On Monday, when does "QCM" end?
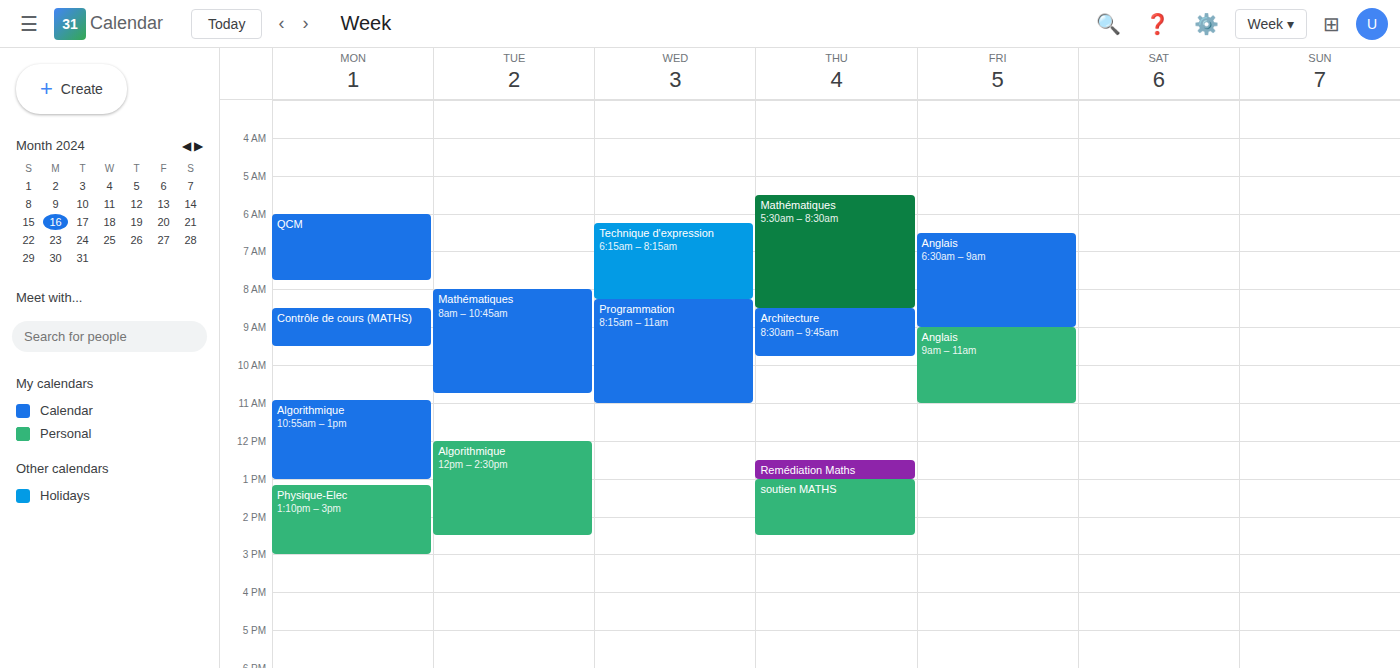
7:45 AM